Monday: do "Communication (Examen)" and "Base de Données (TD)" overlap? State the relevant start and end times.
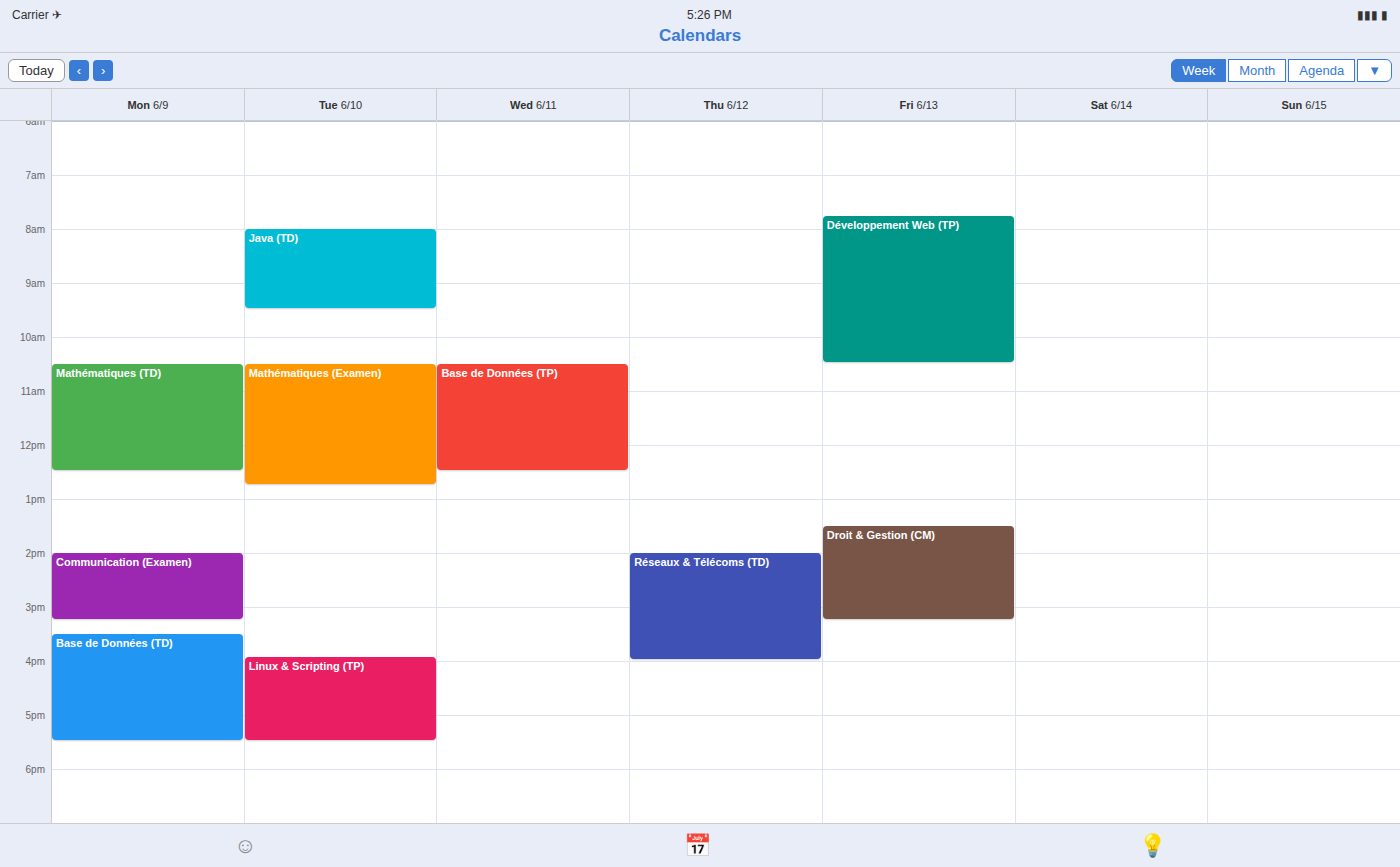
"Communication (Examen)" ends at 15:15 and "Base de Données (TD)" starts at 15:30 -- no overlap.